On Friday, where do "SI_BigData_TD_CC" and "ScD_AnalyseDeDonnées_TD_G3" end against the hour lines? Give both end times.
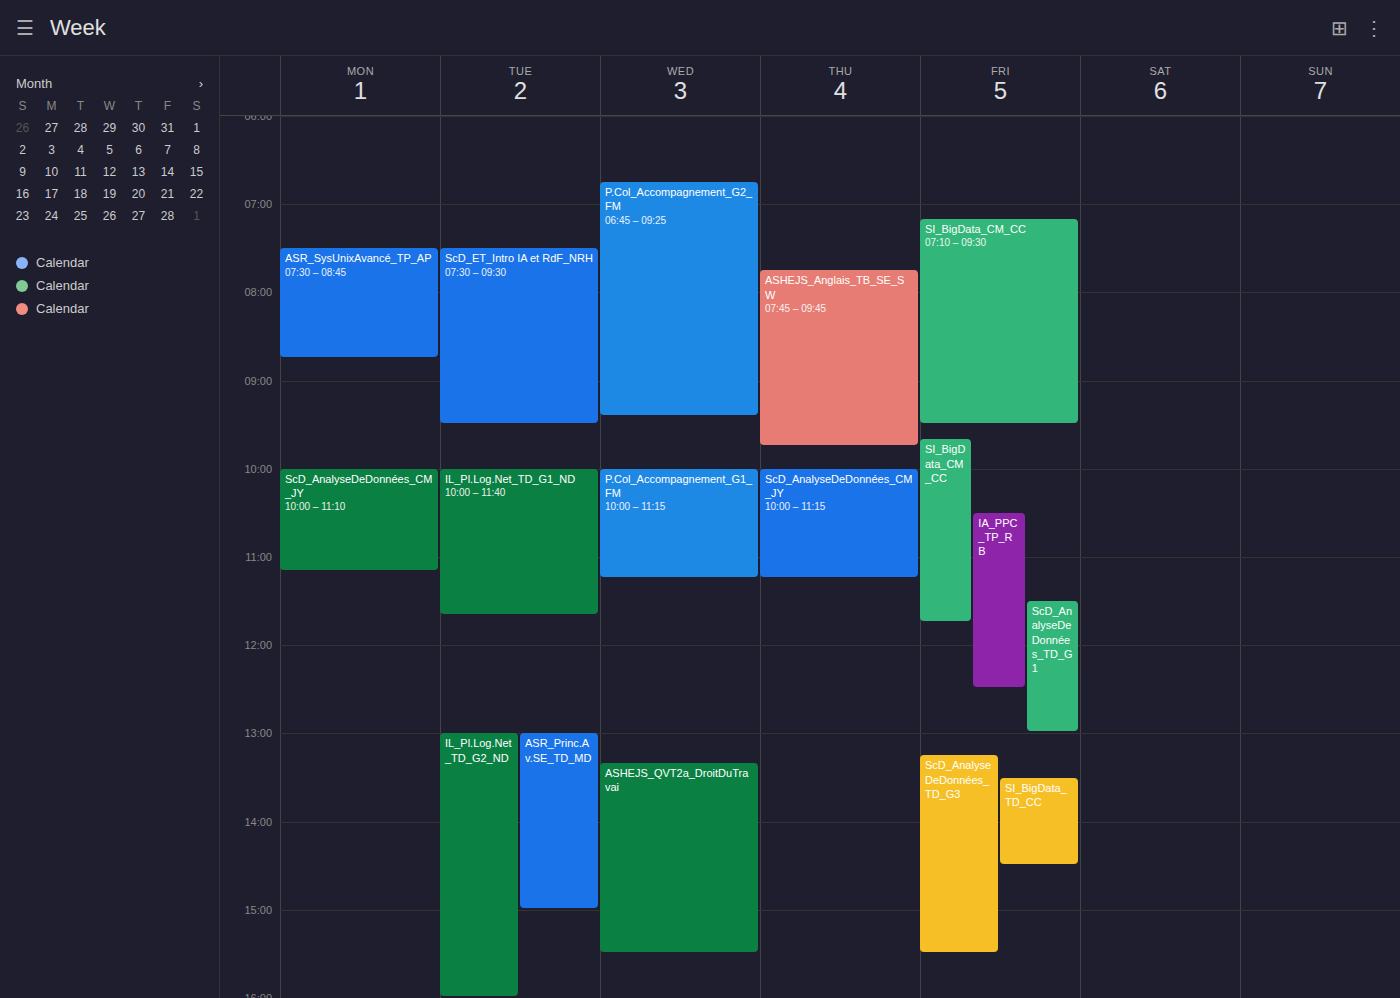
"SI_BigData_TD_CC": 14:30, halfway between the 14:00 and 15:00 lines. "ScD_AnalyseDeDonnées_TD_G3": 15:30, halfway between the 15:00 and 16:00 lines.